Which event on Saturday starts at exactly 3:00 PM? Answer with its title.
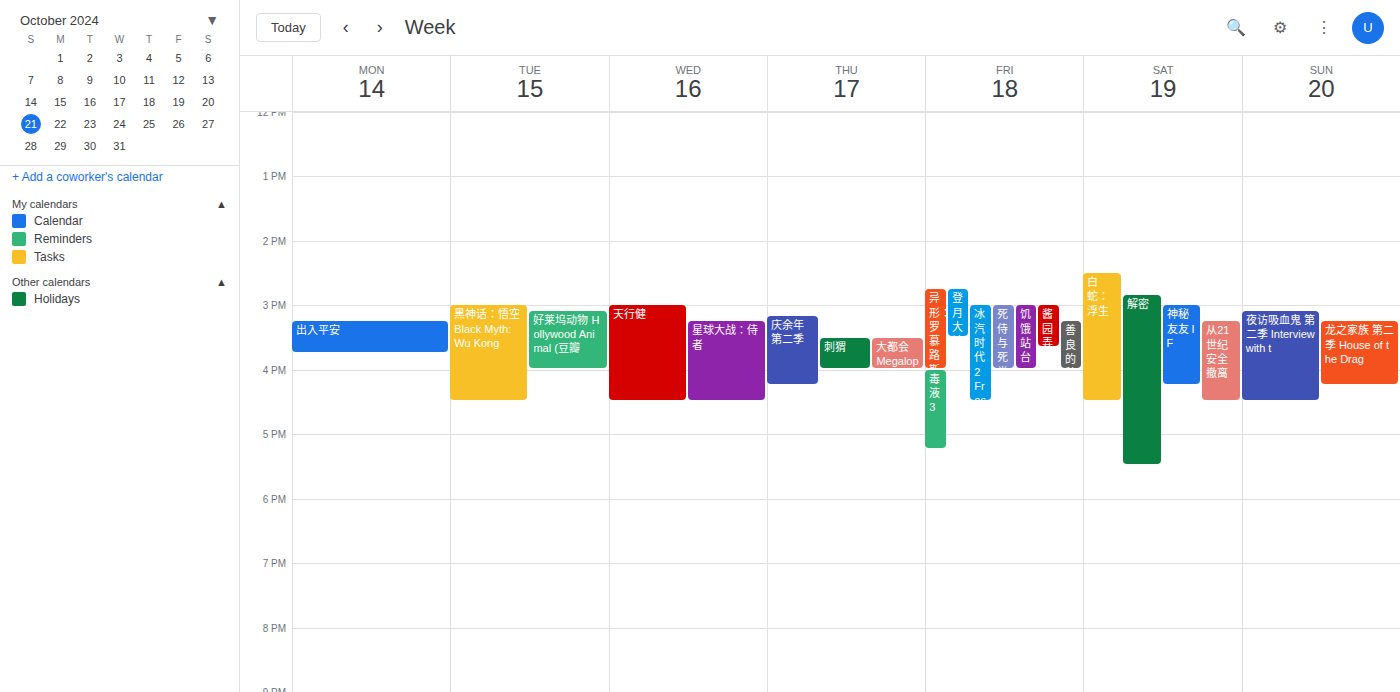
"神秘友友 IF"